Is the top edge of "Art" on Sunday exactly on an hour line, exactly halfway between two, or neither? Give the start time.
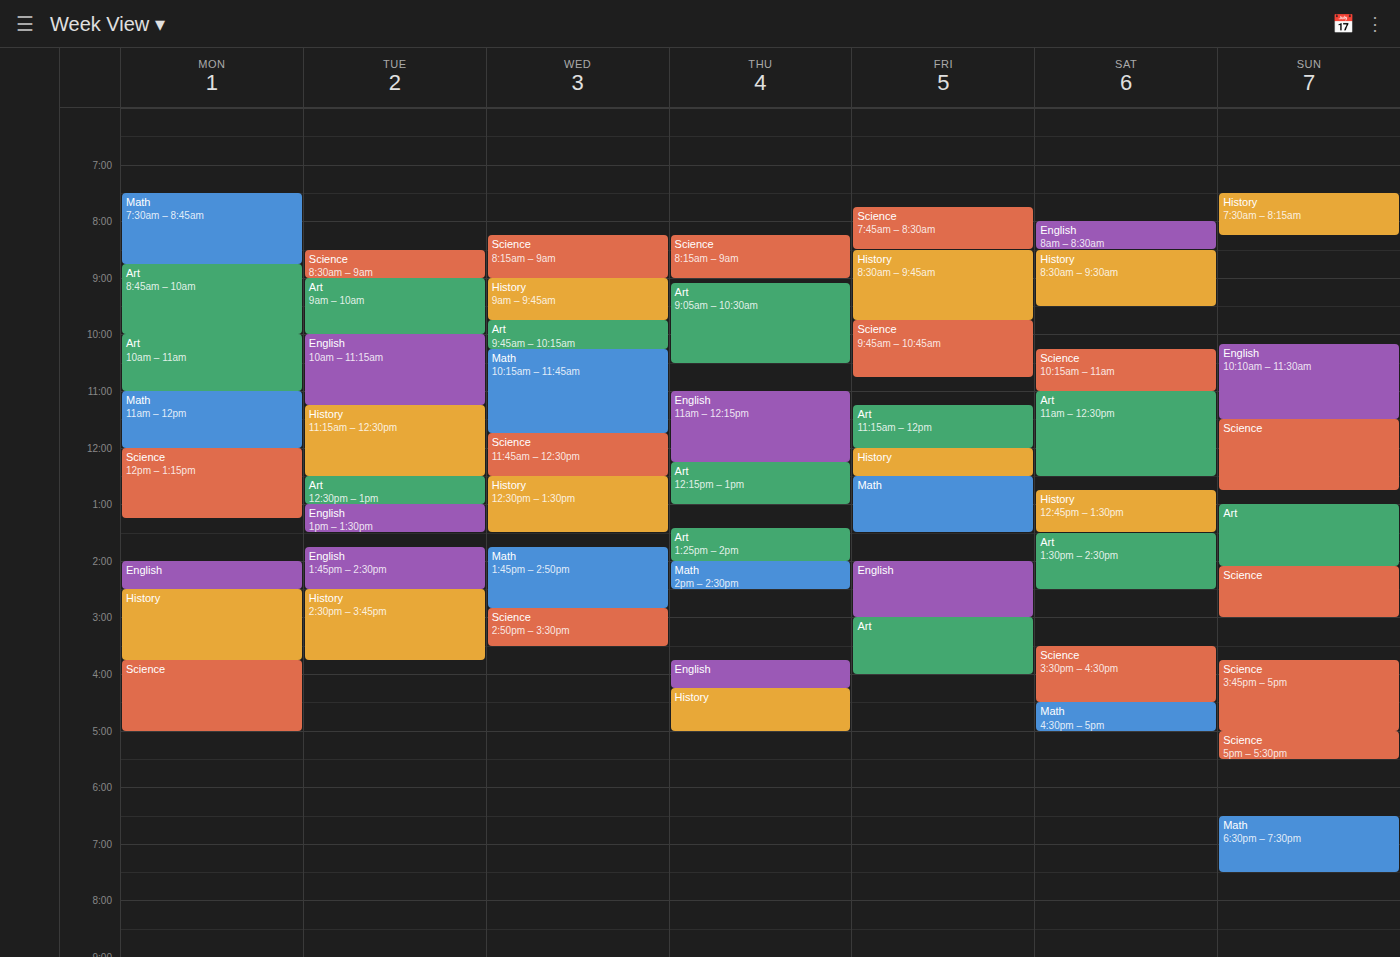
1:00 PM -- exactly on the 1 PM line.